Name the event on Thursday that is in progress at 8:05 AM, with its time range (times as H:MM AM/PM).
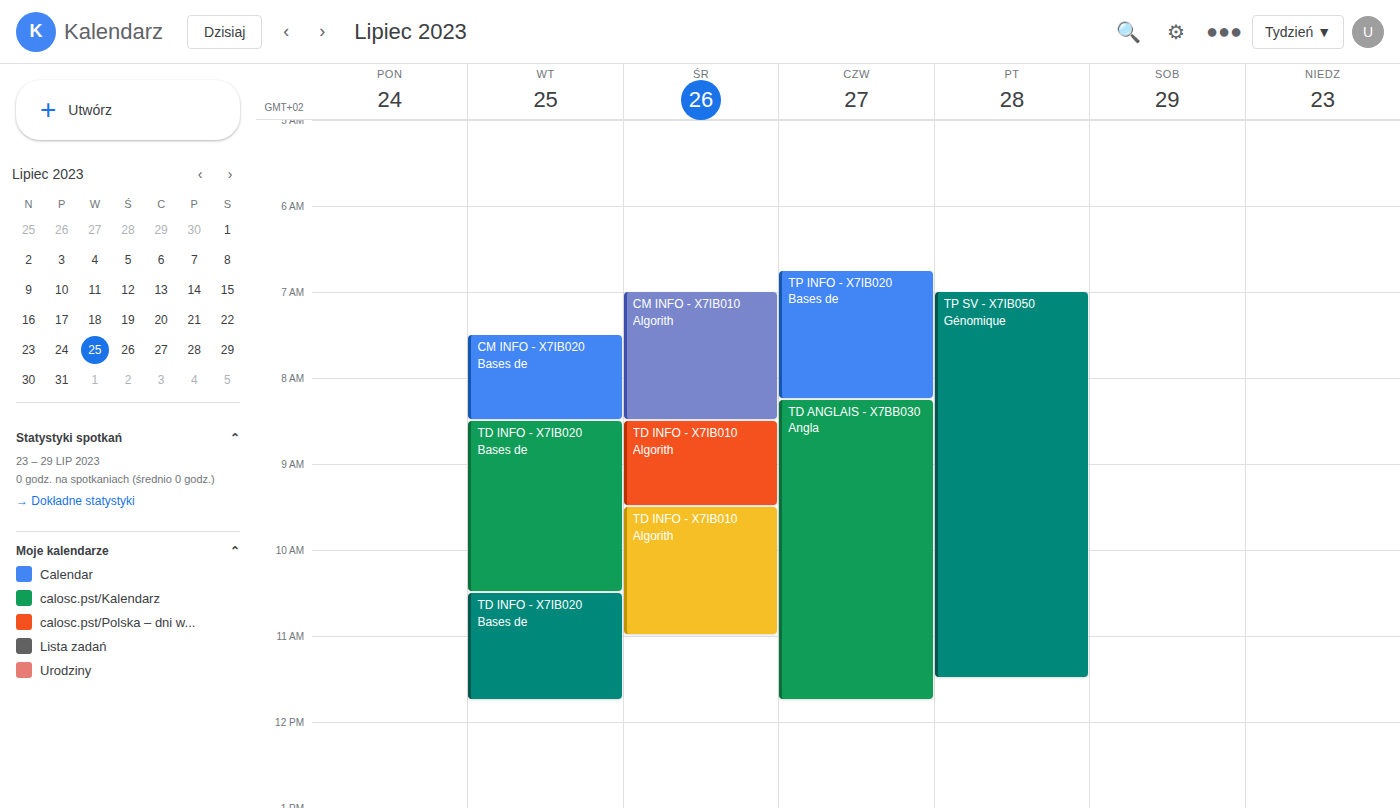
"TP INFO - X7IB020 Bases de", 6:45 AM to 8:15 AM